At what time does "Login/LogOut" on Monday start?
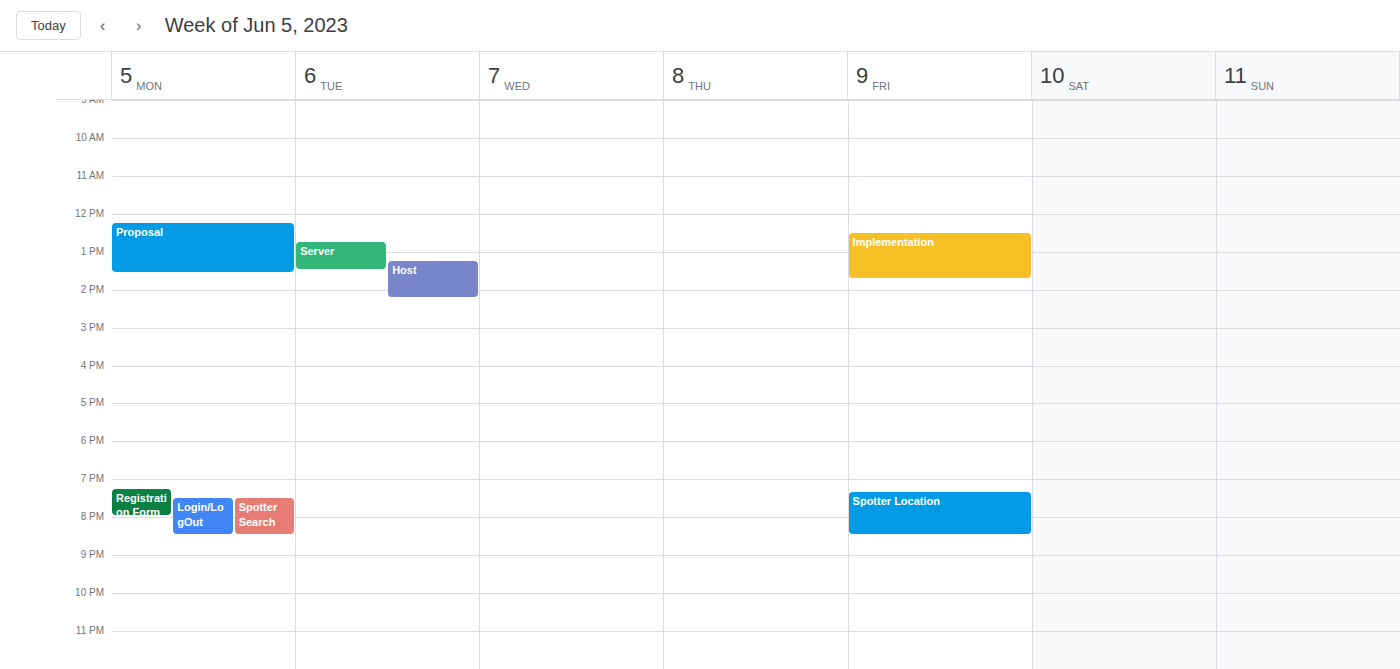
19:30